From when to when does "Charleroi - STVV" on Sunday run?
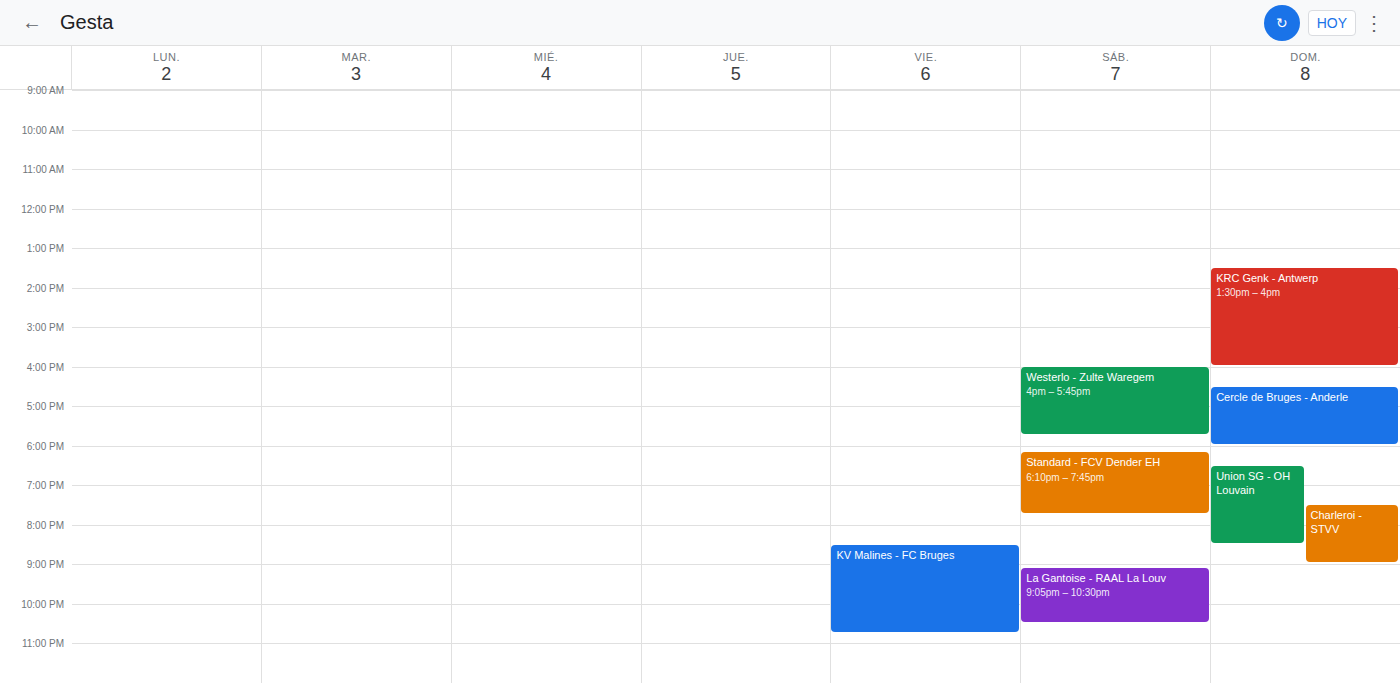
7:30 PM to 9:00 PM